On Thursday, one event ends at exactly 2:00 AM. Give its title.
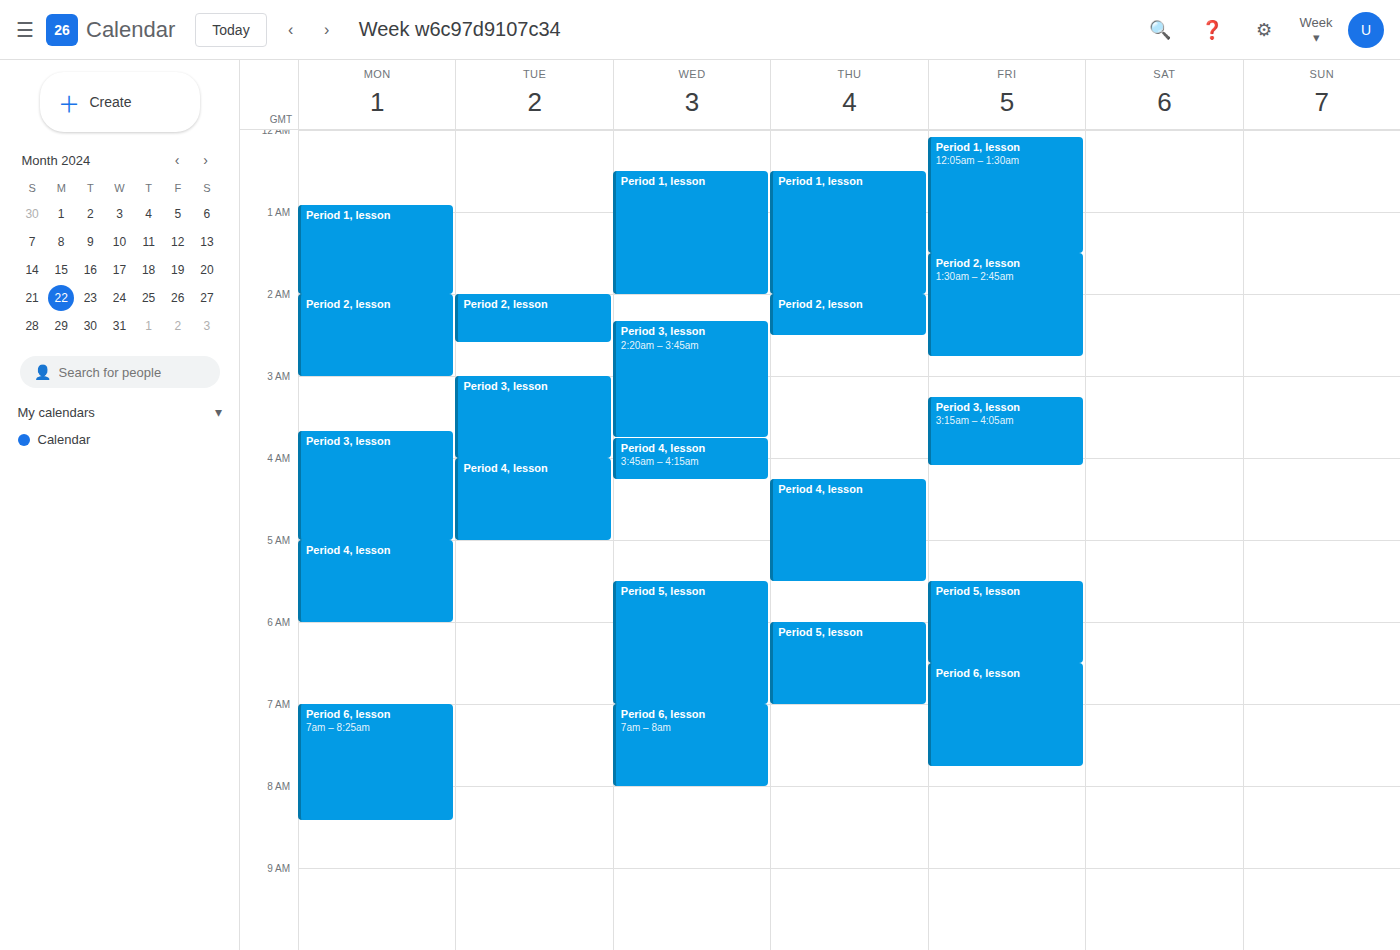
"Period 1, lesson"